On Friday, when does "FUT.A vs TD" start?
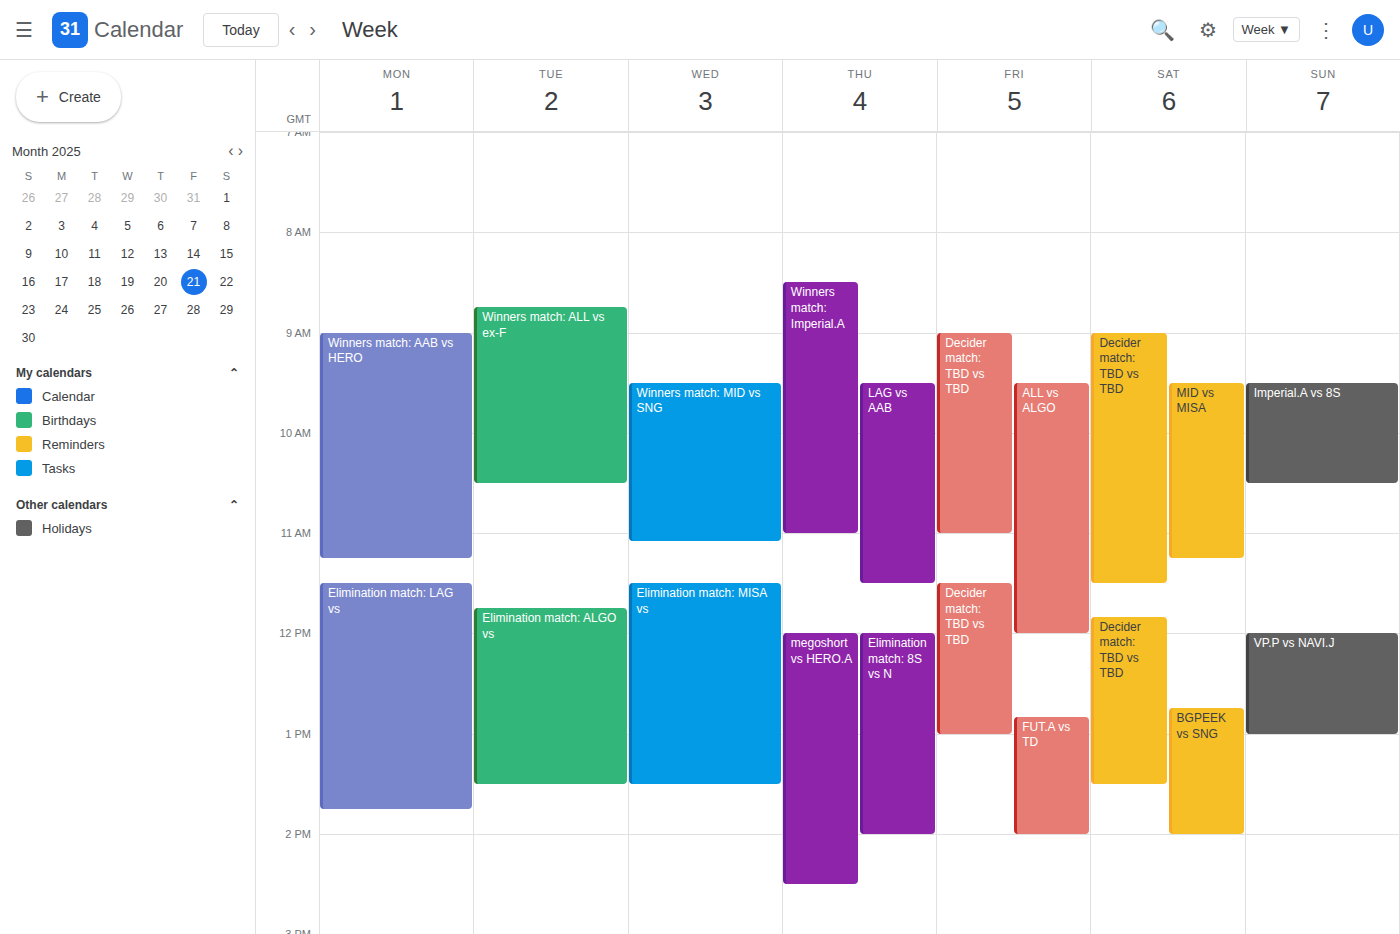
12:50 PM